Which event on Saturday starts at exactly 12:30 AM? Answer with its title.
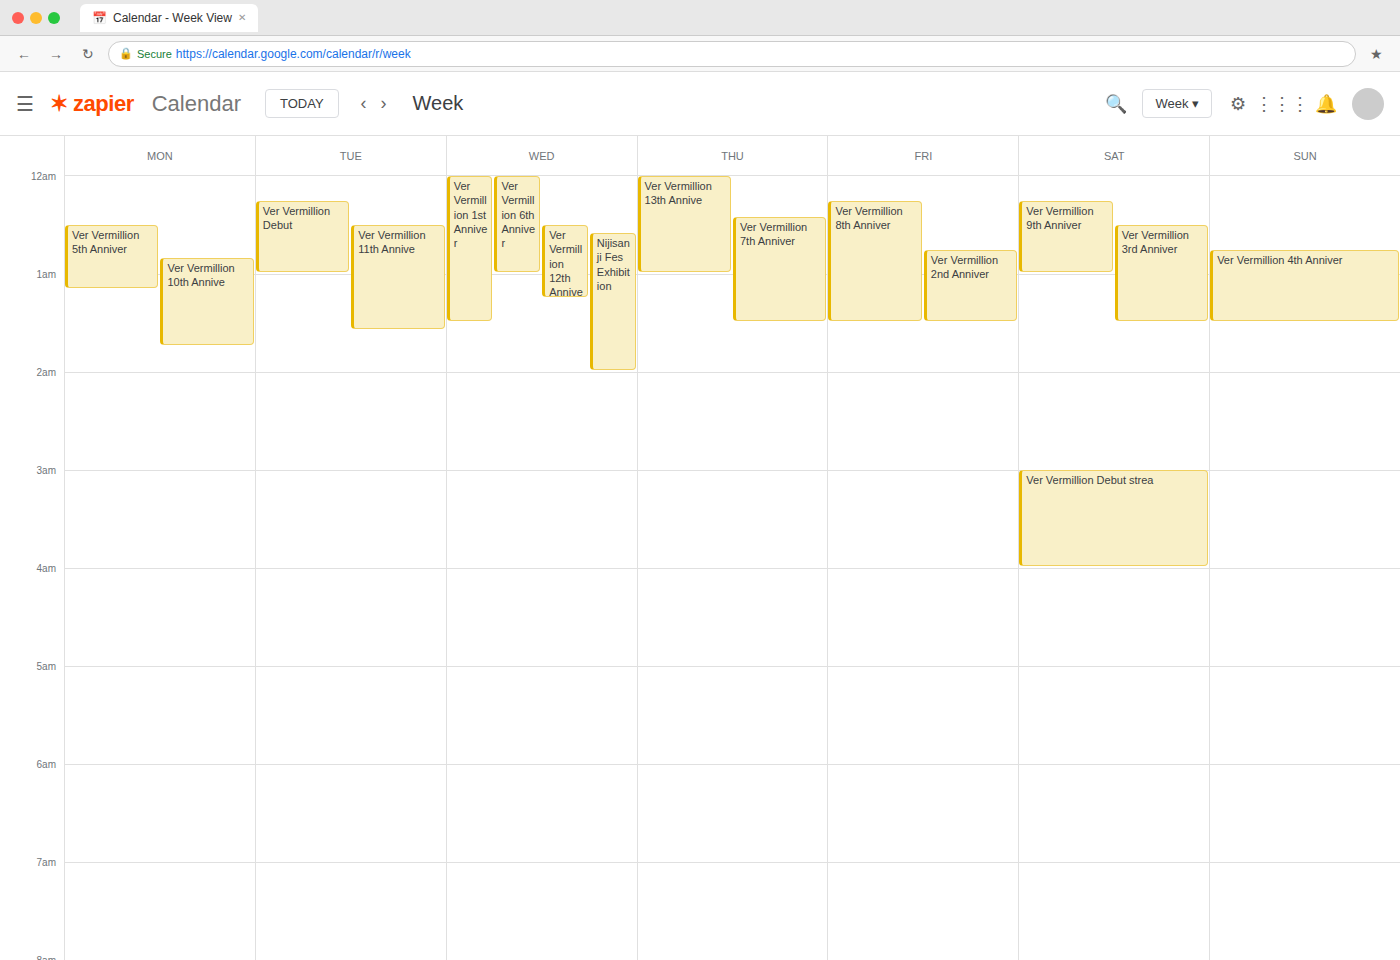
"Ver Vermillion 3rd Anniver"